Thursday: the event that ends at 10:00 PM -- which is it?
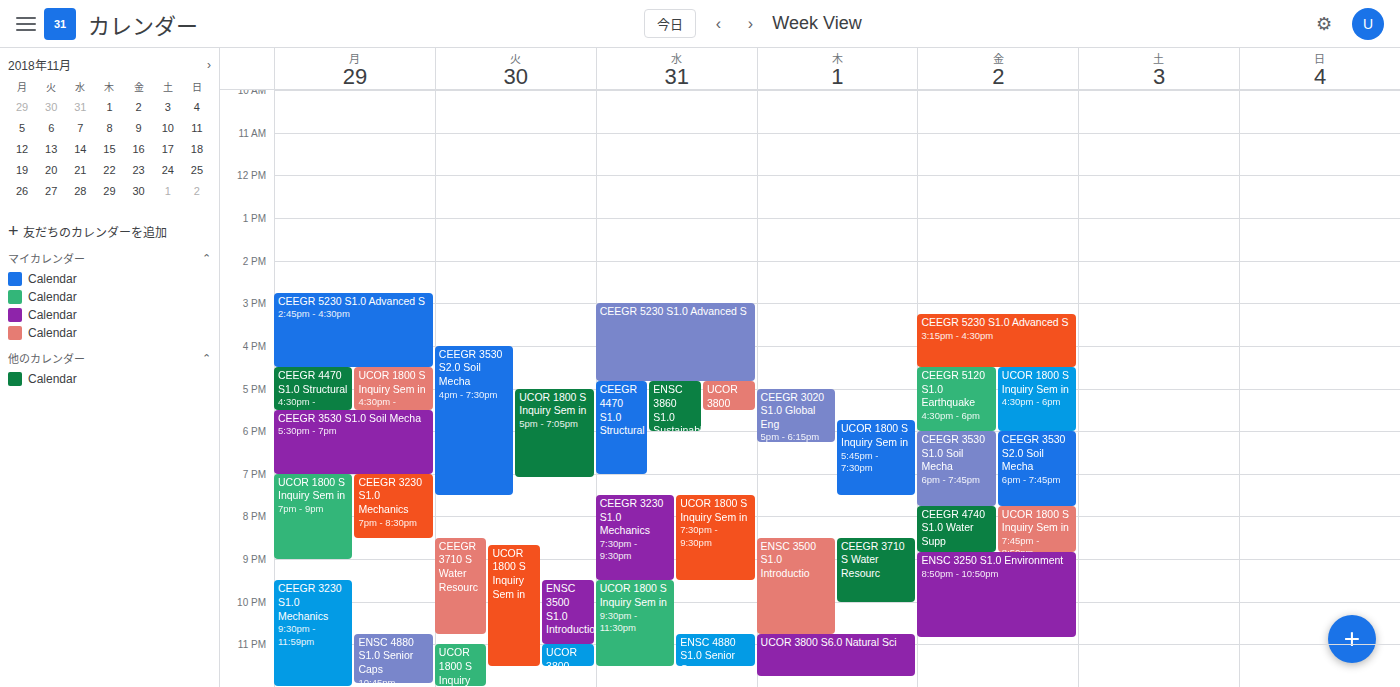
"CEEGR 3710 S Water Resourc"